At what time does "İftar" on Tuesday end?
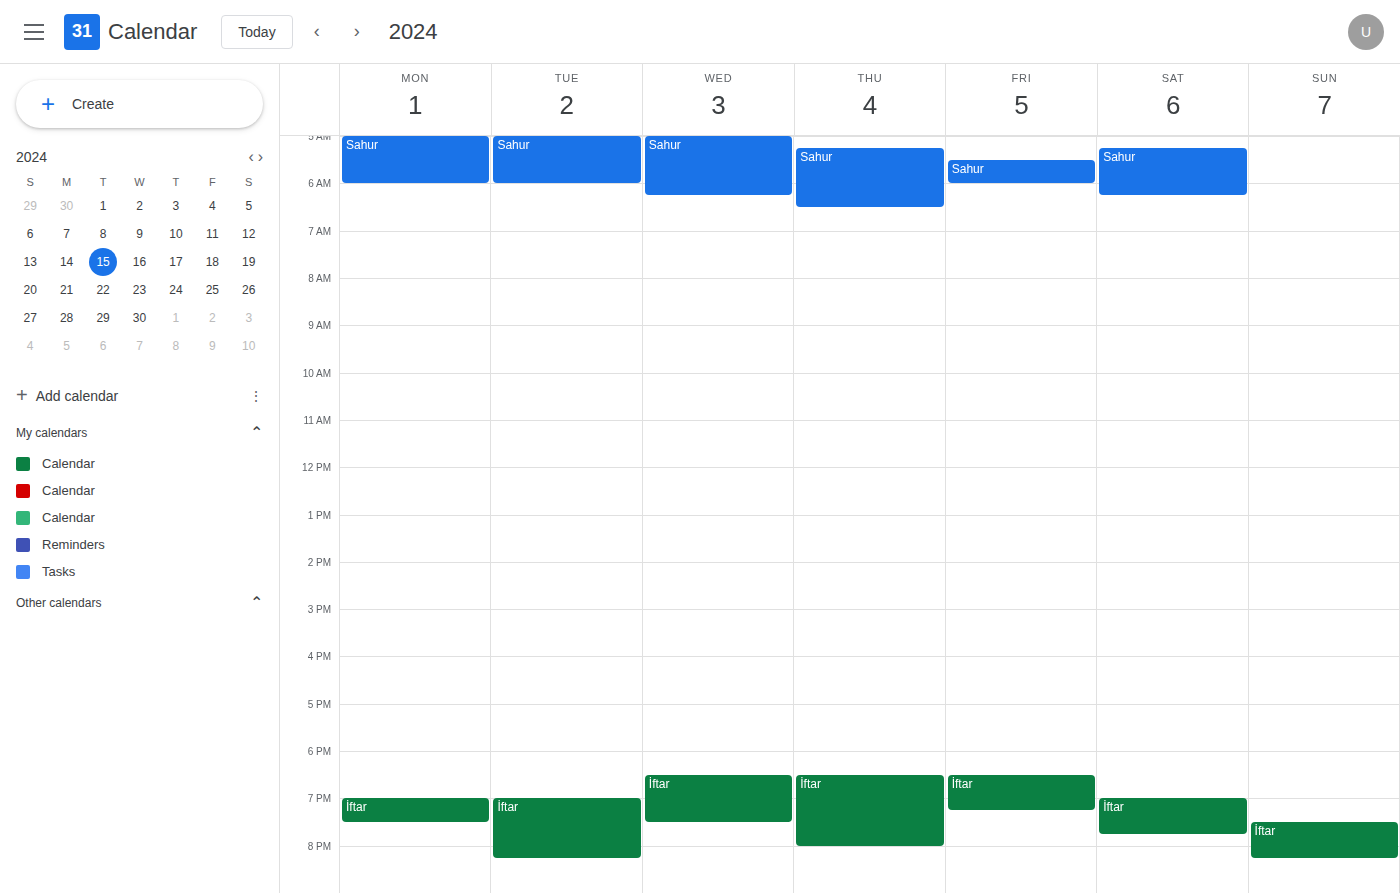
8:15 PM